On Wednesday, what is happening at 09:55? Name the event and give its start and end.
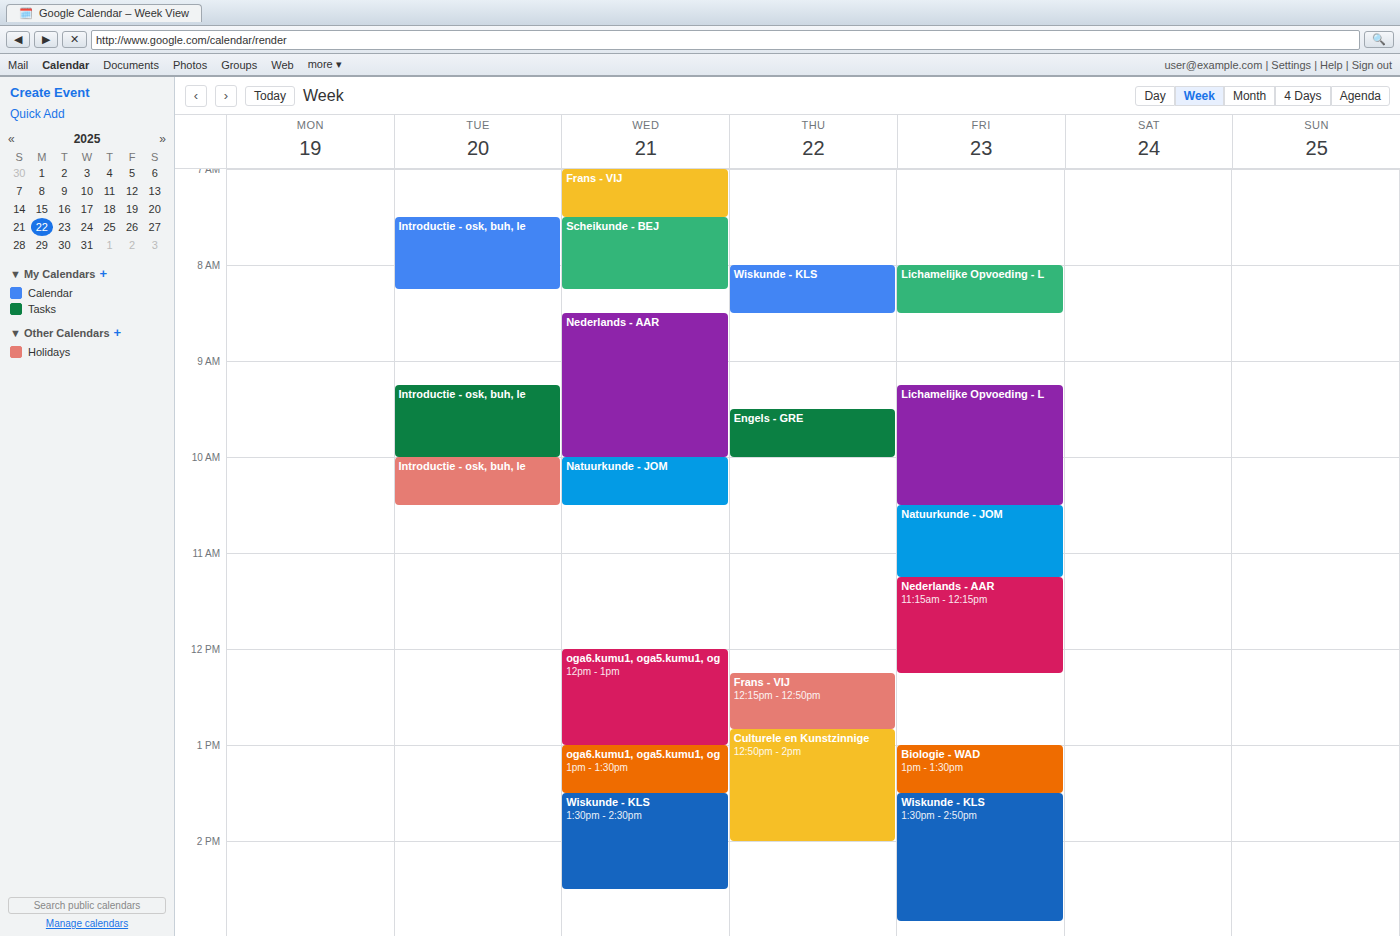
"Nederlands - AAR", 08:30 to 10:00